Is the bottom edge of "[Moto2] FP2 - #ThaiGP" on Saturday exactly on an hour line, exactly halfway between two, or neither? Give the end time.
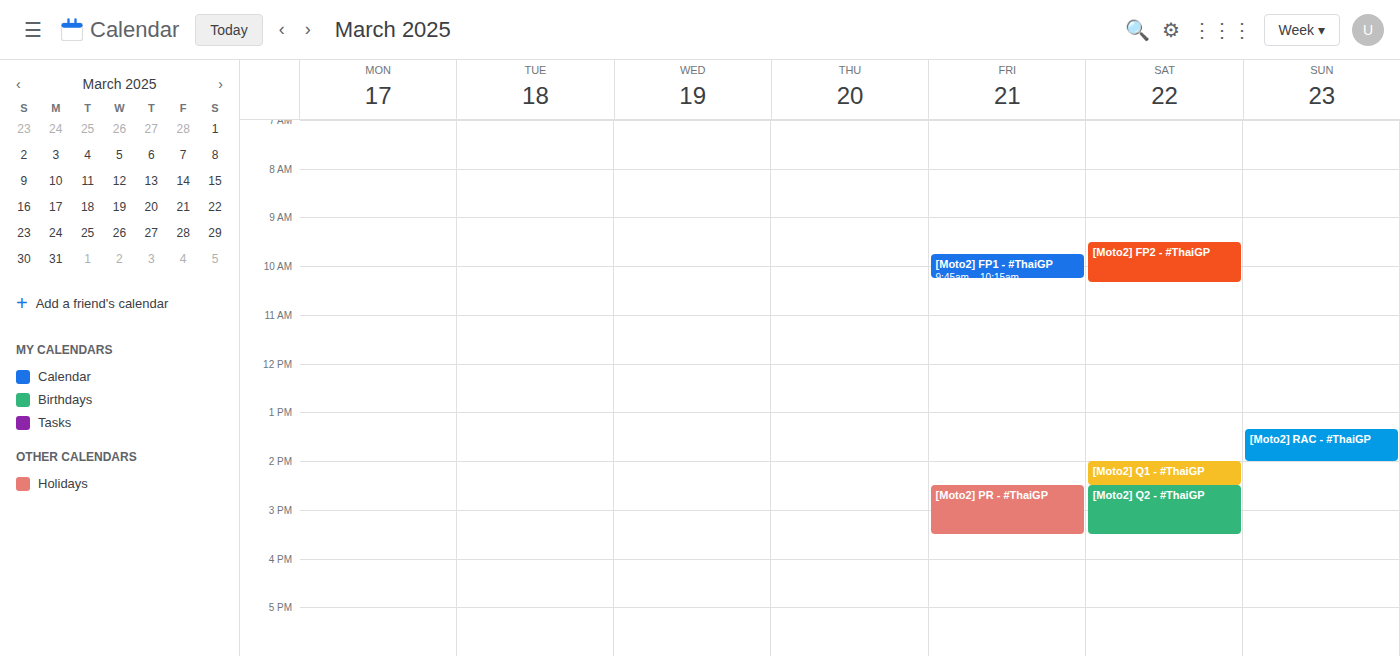
10:20 AM -- neither: 20 minutes below the 10 AM line and 40 minutes above the 11 AM line.